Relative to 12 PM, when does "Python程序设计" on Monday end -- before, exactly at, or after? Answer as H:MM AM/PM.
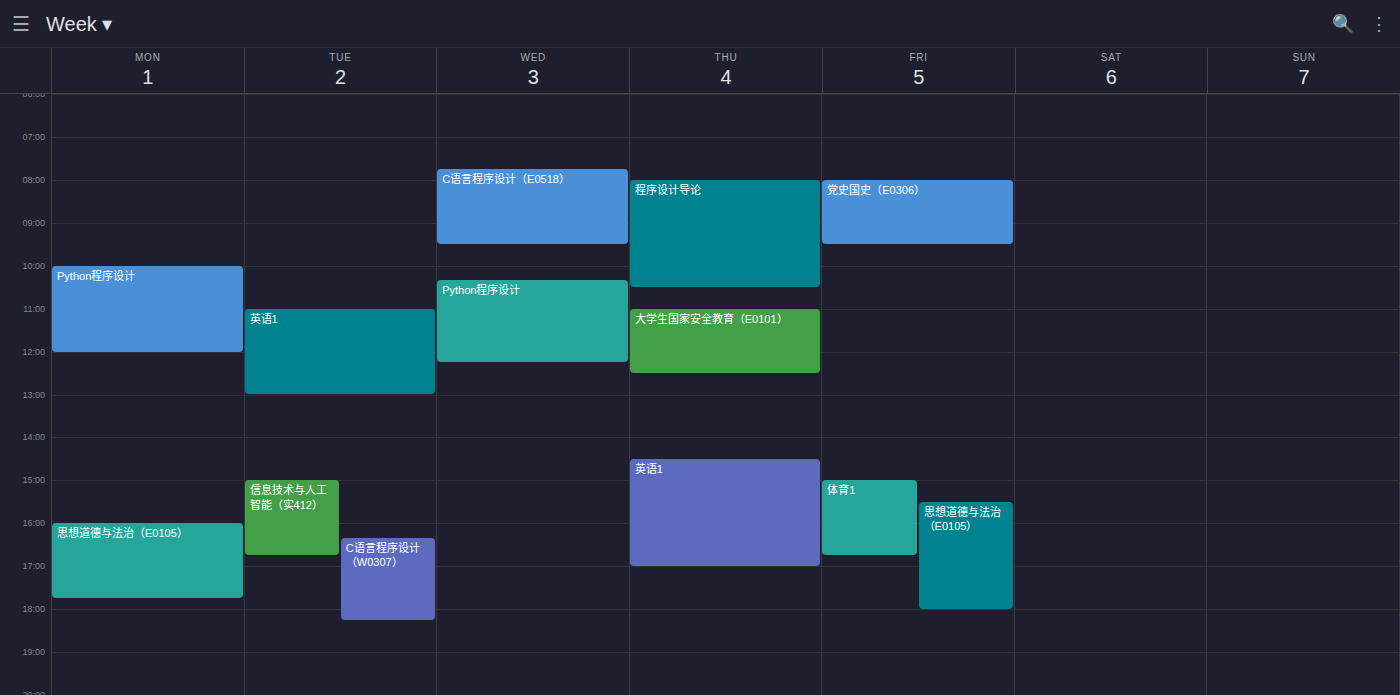
12:00 PM -- exactly at 12 PM, on the 12 PM line.